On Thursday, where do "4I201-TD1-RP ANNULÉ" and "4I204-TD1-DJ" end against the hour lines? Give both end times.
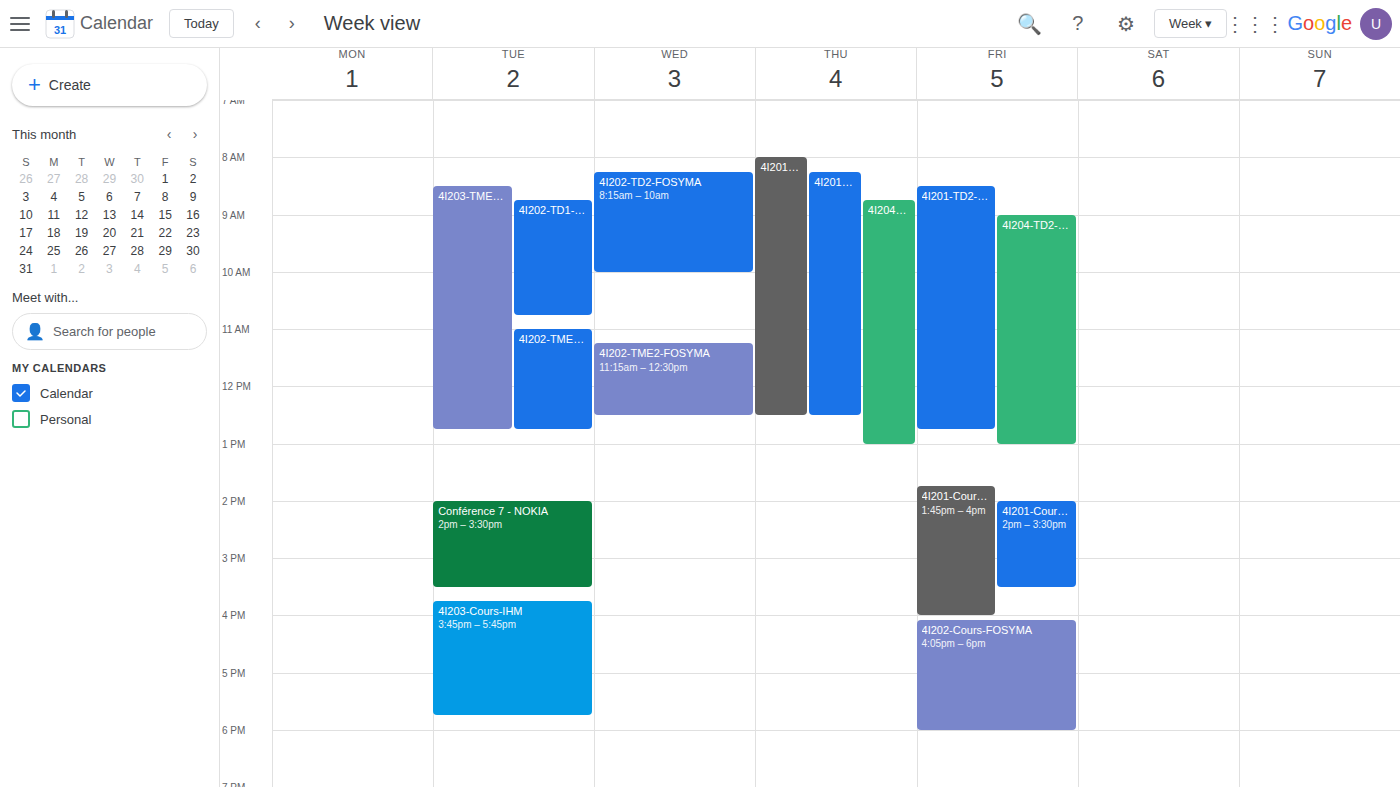
"4I201-TD1-RP ANNULÉ": 12:30 PM, halfway between the 12 PM and 1 PM lines. "4I204-TD1-DJ": 1:00 PM, exactly on the 1 PM line.